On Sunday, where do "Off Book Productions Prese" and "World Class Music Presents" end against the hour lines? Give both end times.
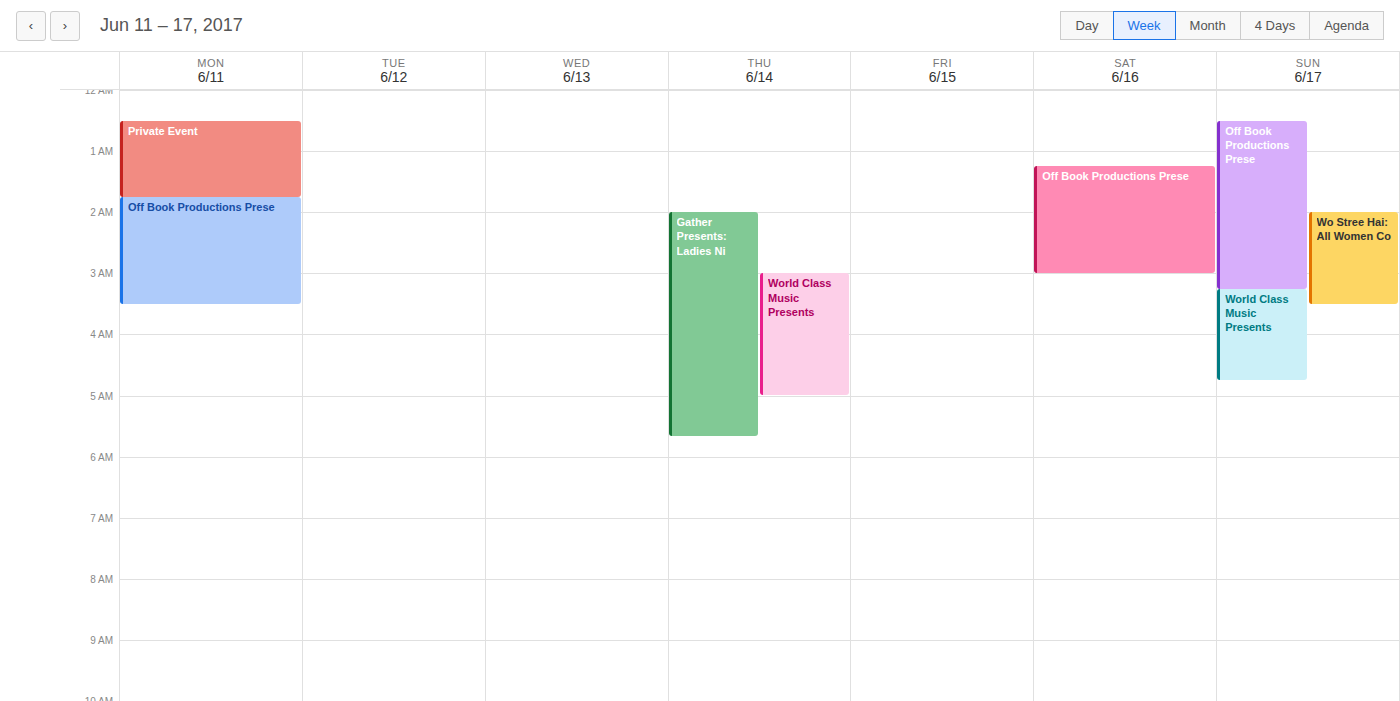
"Off Book Productions Prese": 3:15 AM, neither: a quarter of the way from the 3 AM line to the 4 AM line. "World Class Music Presents": 4:45 AM, neither: three quarters of the way from the 4 AM line to the 5 AM line.